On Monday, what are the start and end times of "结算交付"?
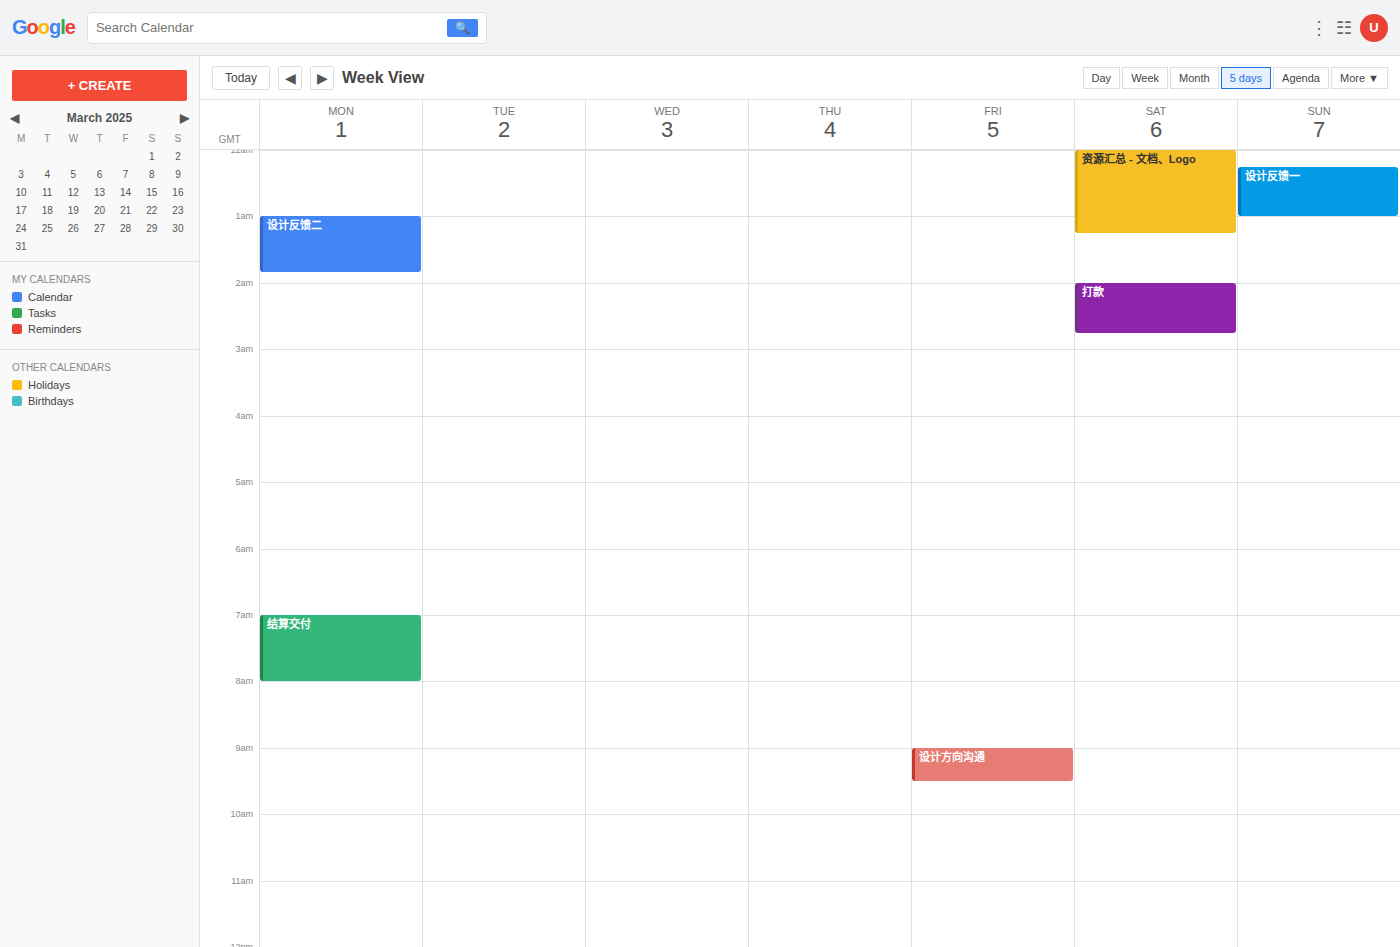
7:00 AM to 8:00 AM